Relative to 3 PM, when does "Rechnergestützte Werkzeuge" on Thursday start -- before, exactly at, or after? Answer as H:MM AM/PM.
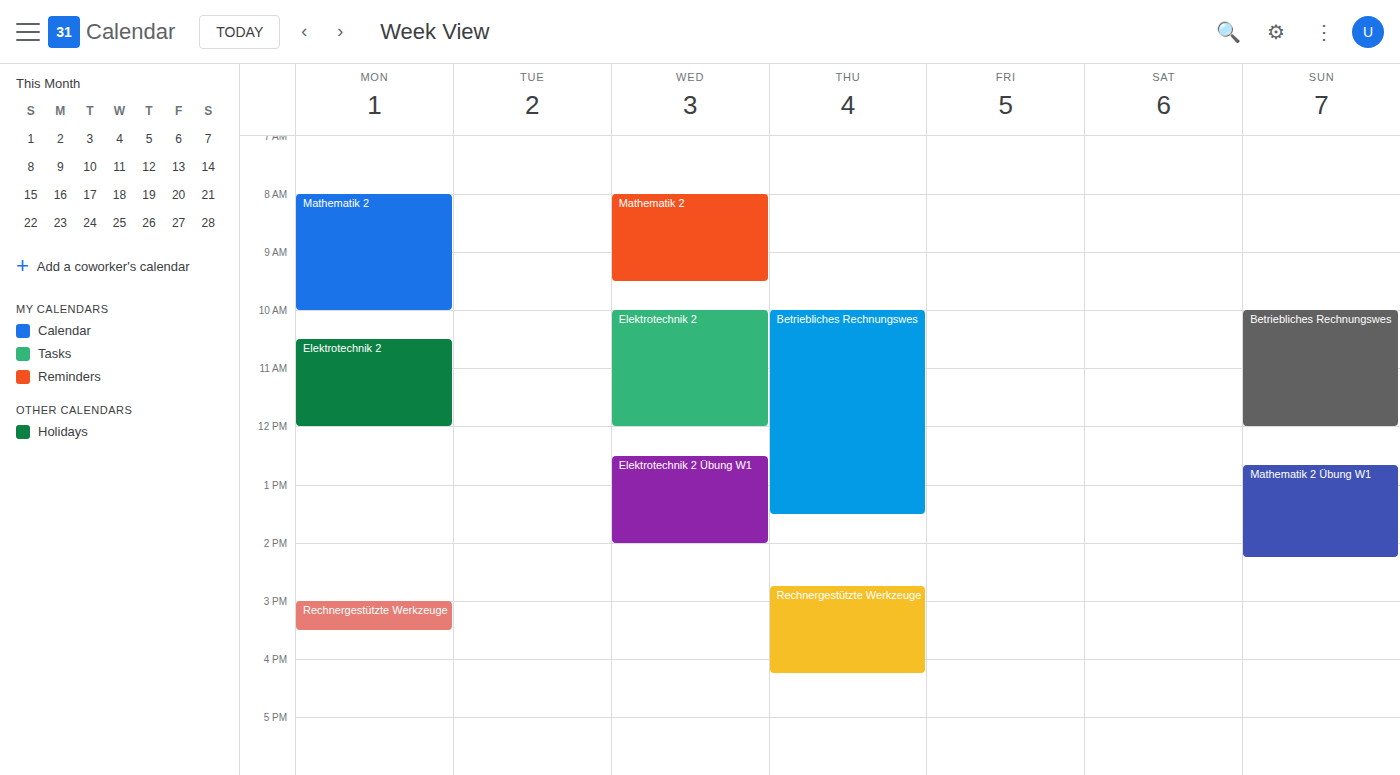
2:45 PM -- before 3 PM, 15 minutes above the 3 PM line.